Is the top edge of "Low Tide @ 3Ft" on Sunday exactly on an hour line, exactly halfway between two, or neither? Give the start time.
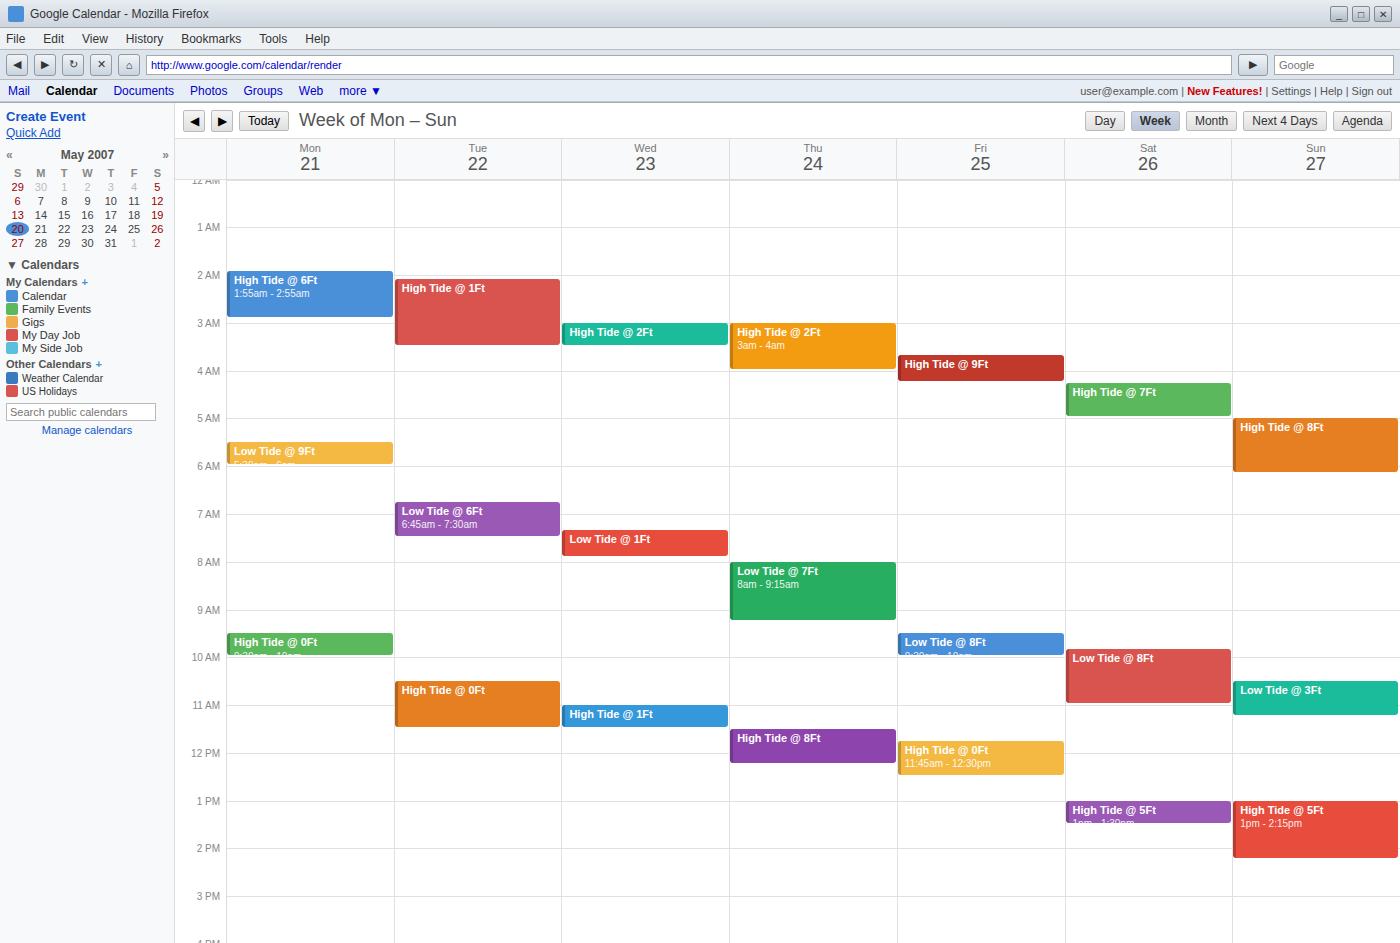
10:30 AM -- halfway between the 10 AM and 11 AM lines.